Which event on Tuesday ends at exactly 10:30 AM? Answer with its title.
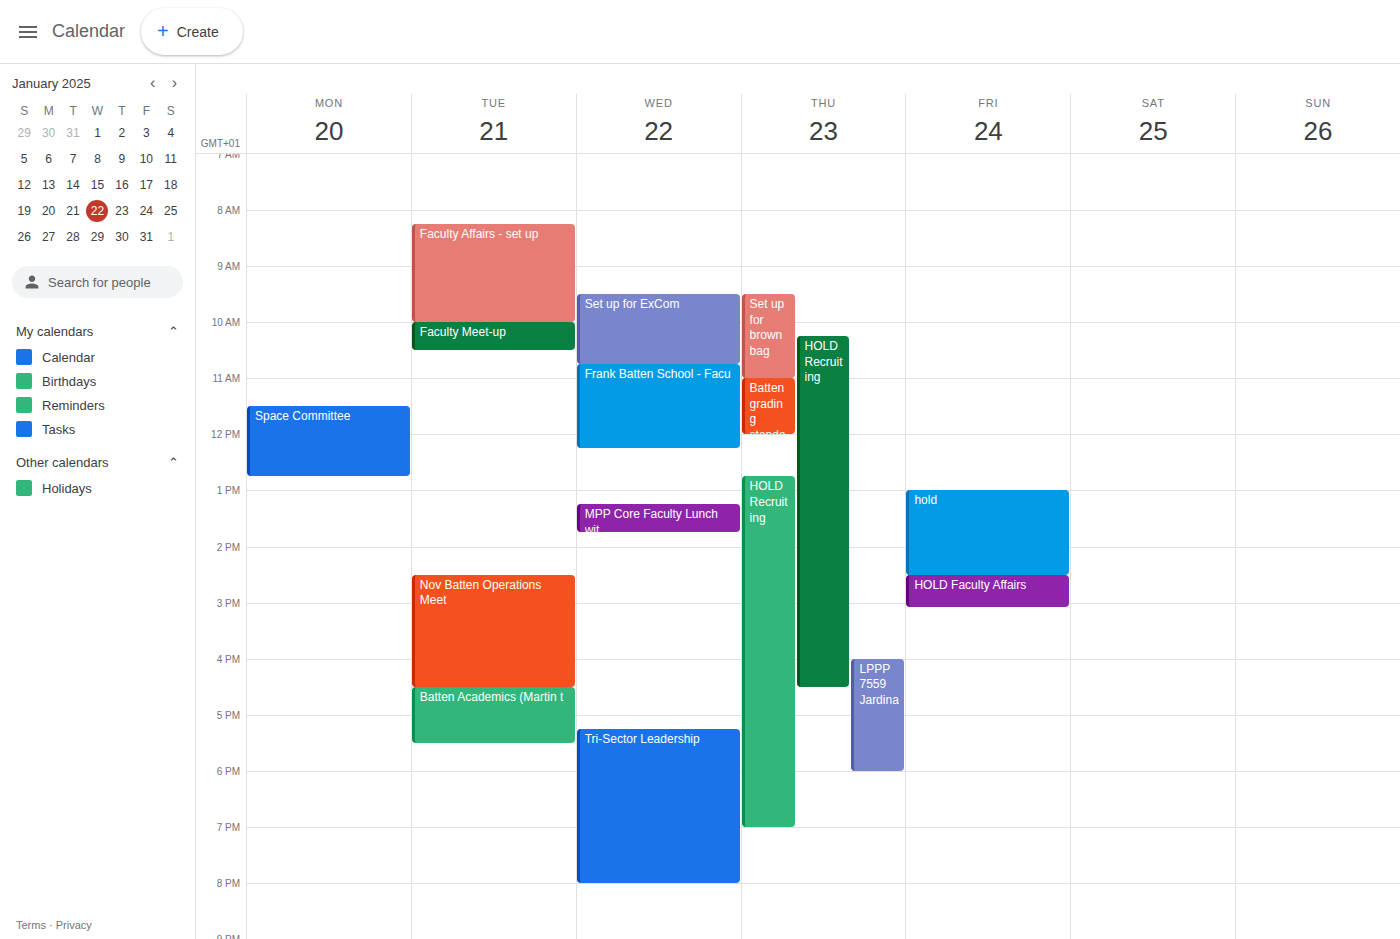
"Faculty Meet-up"